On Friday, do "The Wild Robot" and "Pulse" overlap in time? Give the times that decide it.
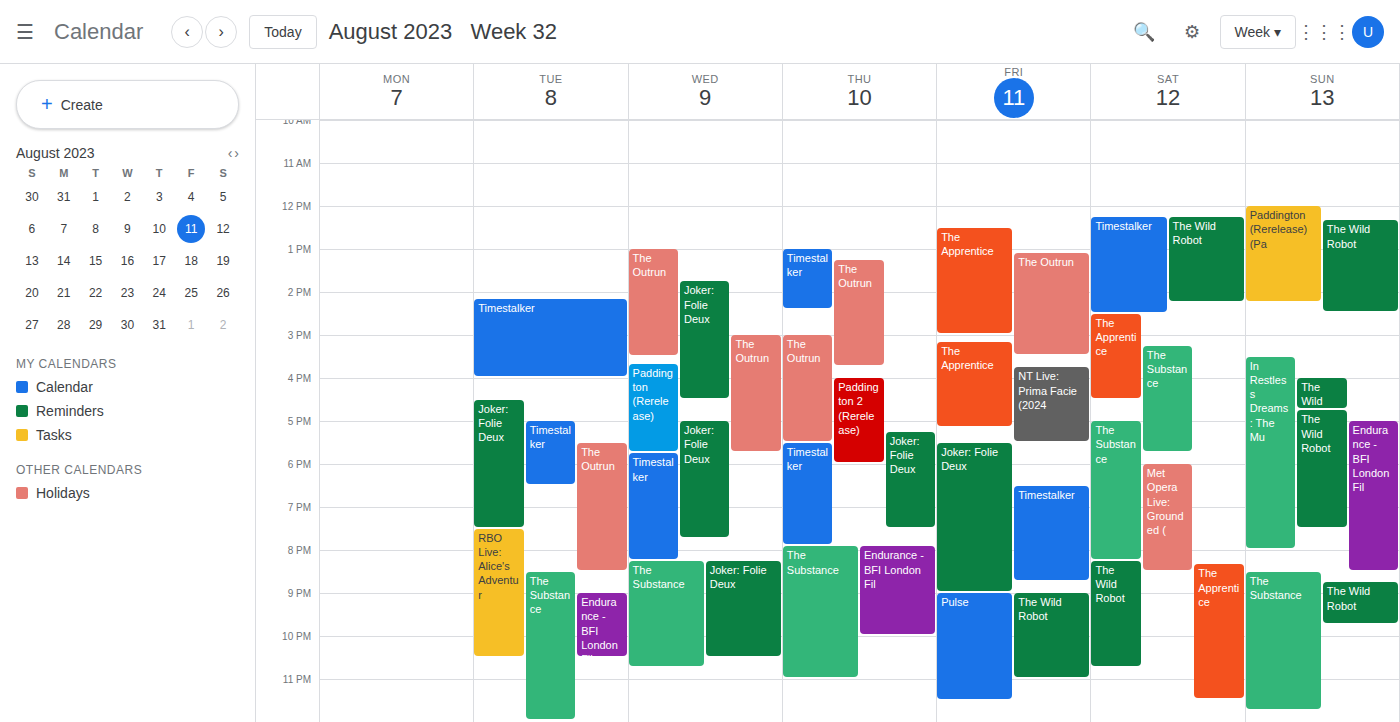
"Pulse" starts at 9:00 PM, before "The Wild Robot" ends at 11:00 PM -- they overlap.